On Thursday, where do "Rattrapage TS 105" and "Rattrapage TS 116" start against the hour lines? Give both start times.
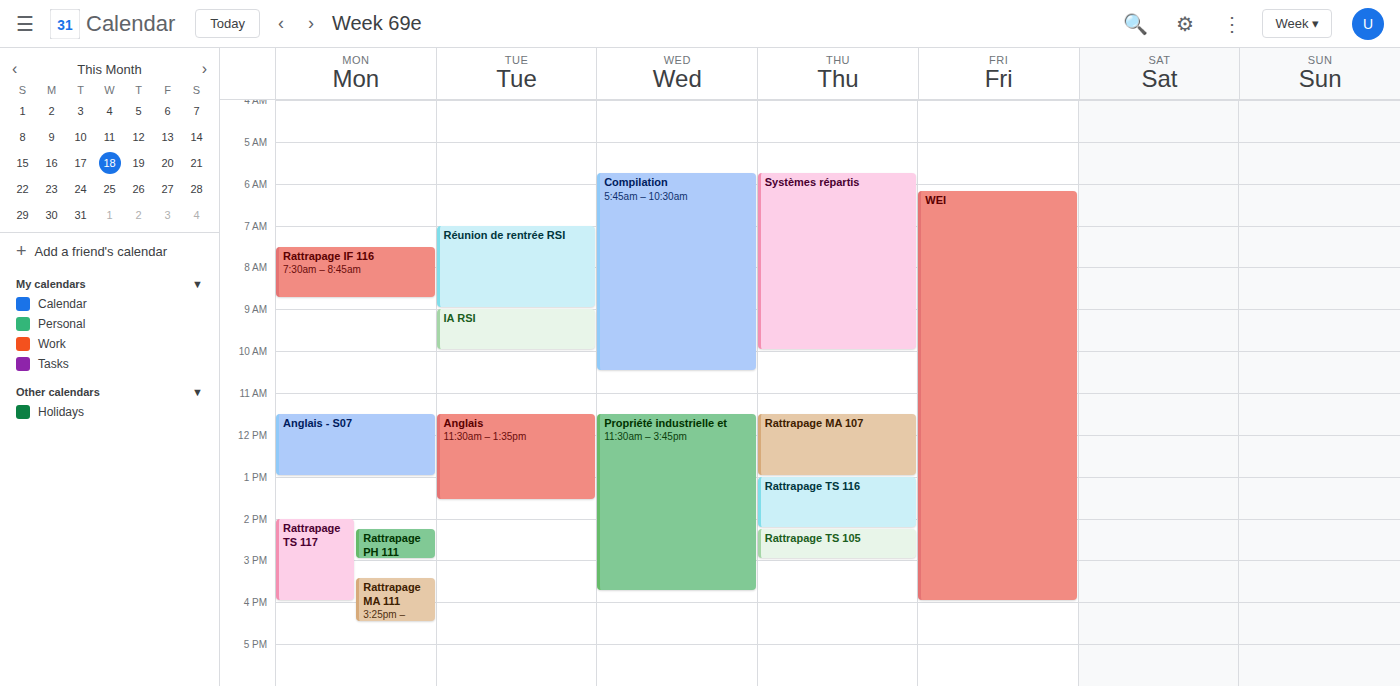
"Rattrapage TS 105": 2:15 PM, neither: a quarter of the way from the 2 PM line to the 3 PM line. "Rattrapage TS 116": 1:00 PM, exactly on the 1 PM line.